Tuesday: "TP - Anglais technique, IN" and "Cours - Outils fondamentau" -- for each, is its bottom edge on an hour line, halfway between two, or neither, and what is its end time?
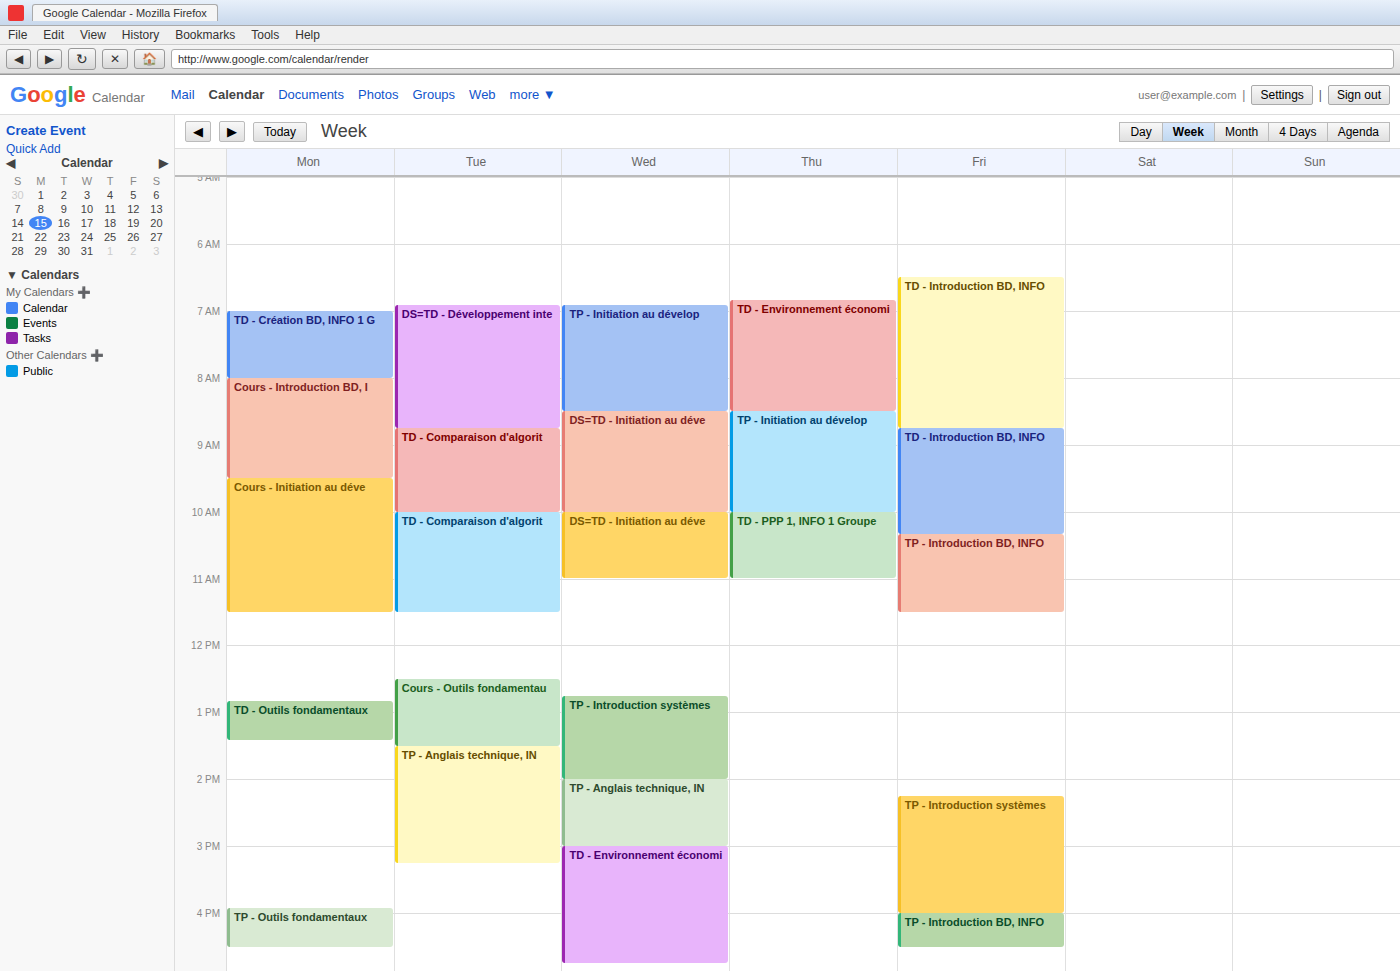
"TP - Anglais technique, IN": 3:15 PM, neither: a quarter of the way from the 3 PM line to the 4 PM line. "Cours - Outils fondamentau": 1:30 PM, halfway between the 1 PM and 2 PM lines.